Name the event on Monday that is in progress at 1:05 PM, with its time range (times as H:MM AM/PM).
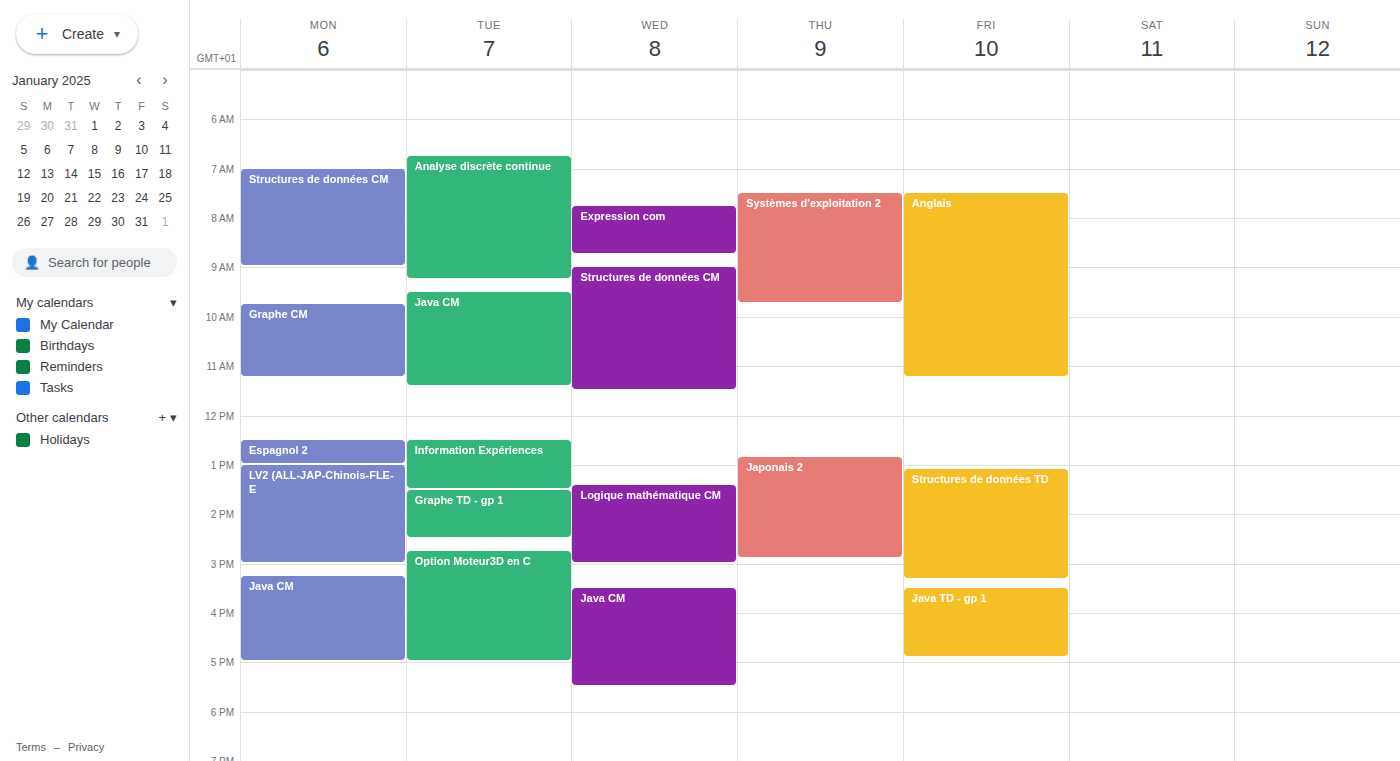
"LV2 (ALL-JAP-Chinois-FLE-E", 1:00 PM to 3:00 PM